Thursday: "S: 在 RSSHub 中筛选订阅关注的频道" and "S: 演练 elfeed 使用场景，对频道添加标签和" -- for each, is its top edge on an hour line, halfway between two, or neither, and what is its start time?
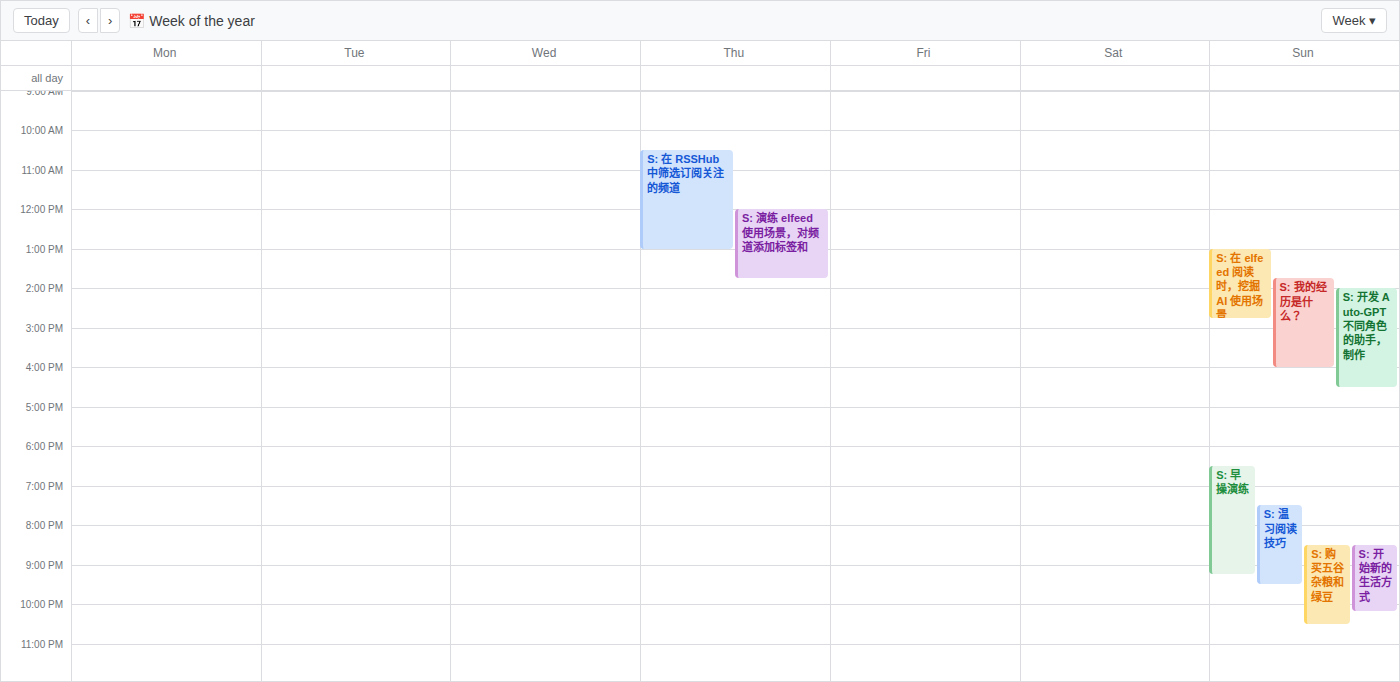
"S: 在 RSSHub 中筛选订阅关注的频道": 10:30 AM, halfway between the 10 AM and 11 AM lines. "S: 演练 elfeed 使用场景，对频道添加标签和": 12:00 PM, exactly on the 12 PM line.